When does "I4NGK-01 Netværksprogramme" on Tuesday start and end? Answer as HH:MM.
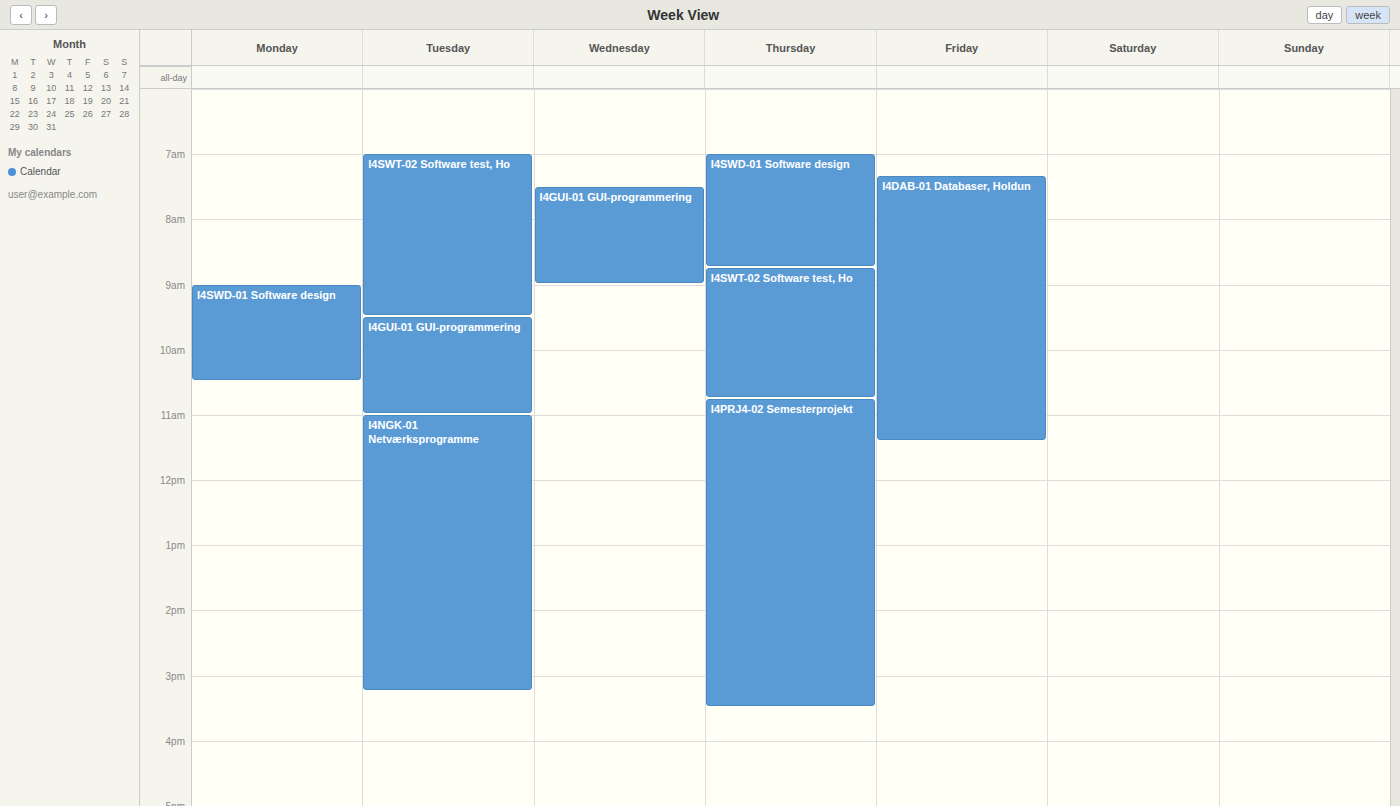
11:00 to 15:15